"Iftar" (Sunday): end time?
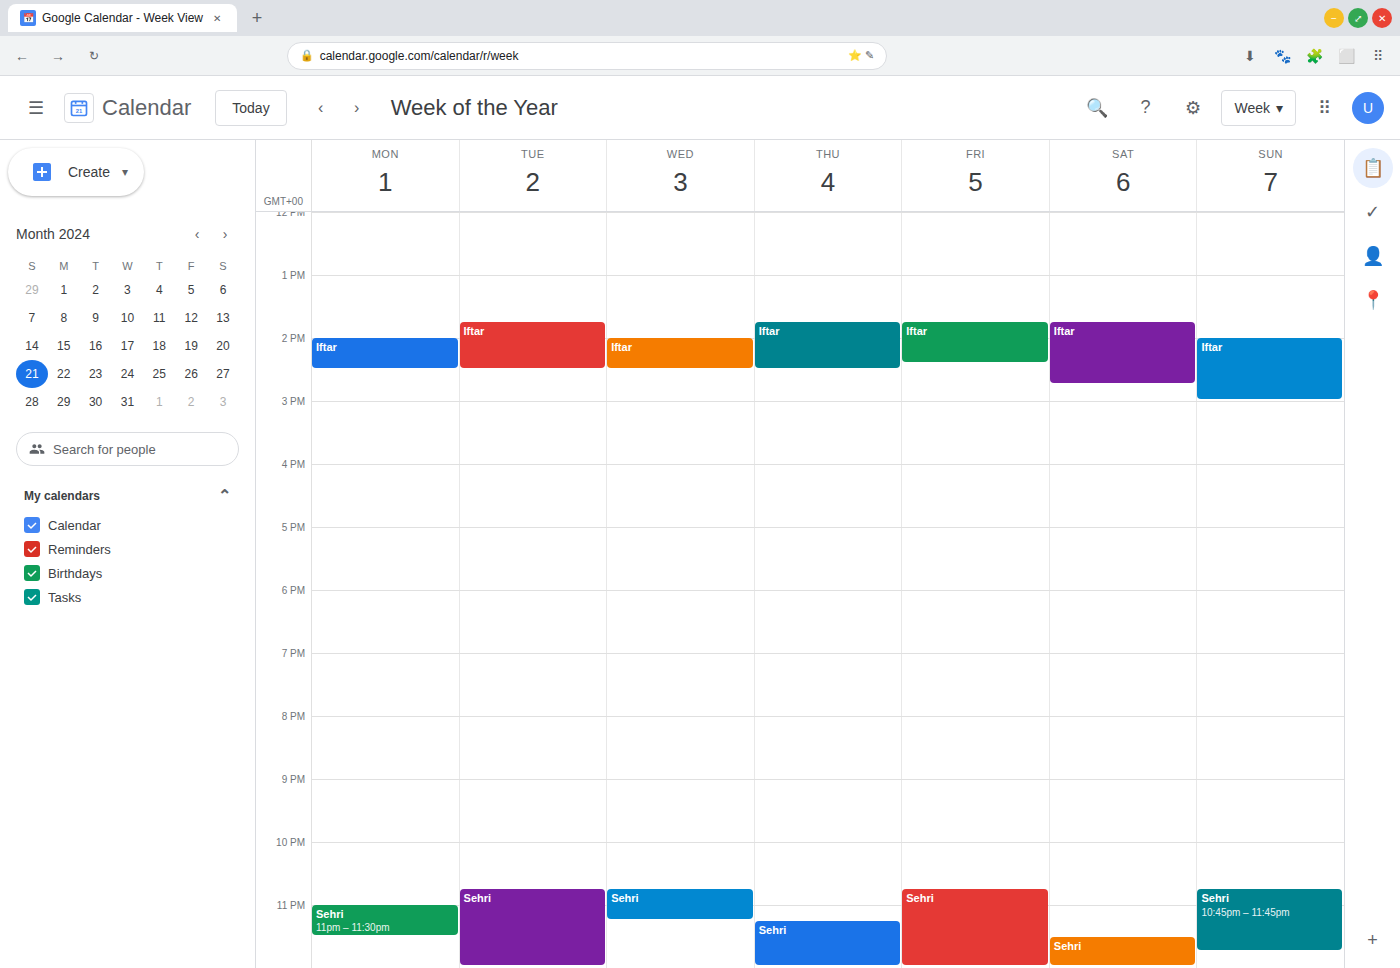
3:00 PM